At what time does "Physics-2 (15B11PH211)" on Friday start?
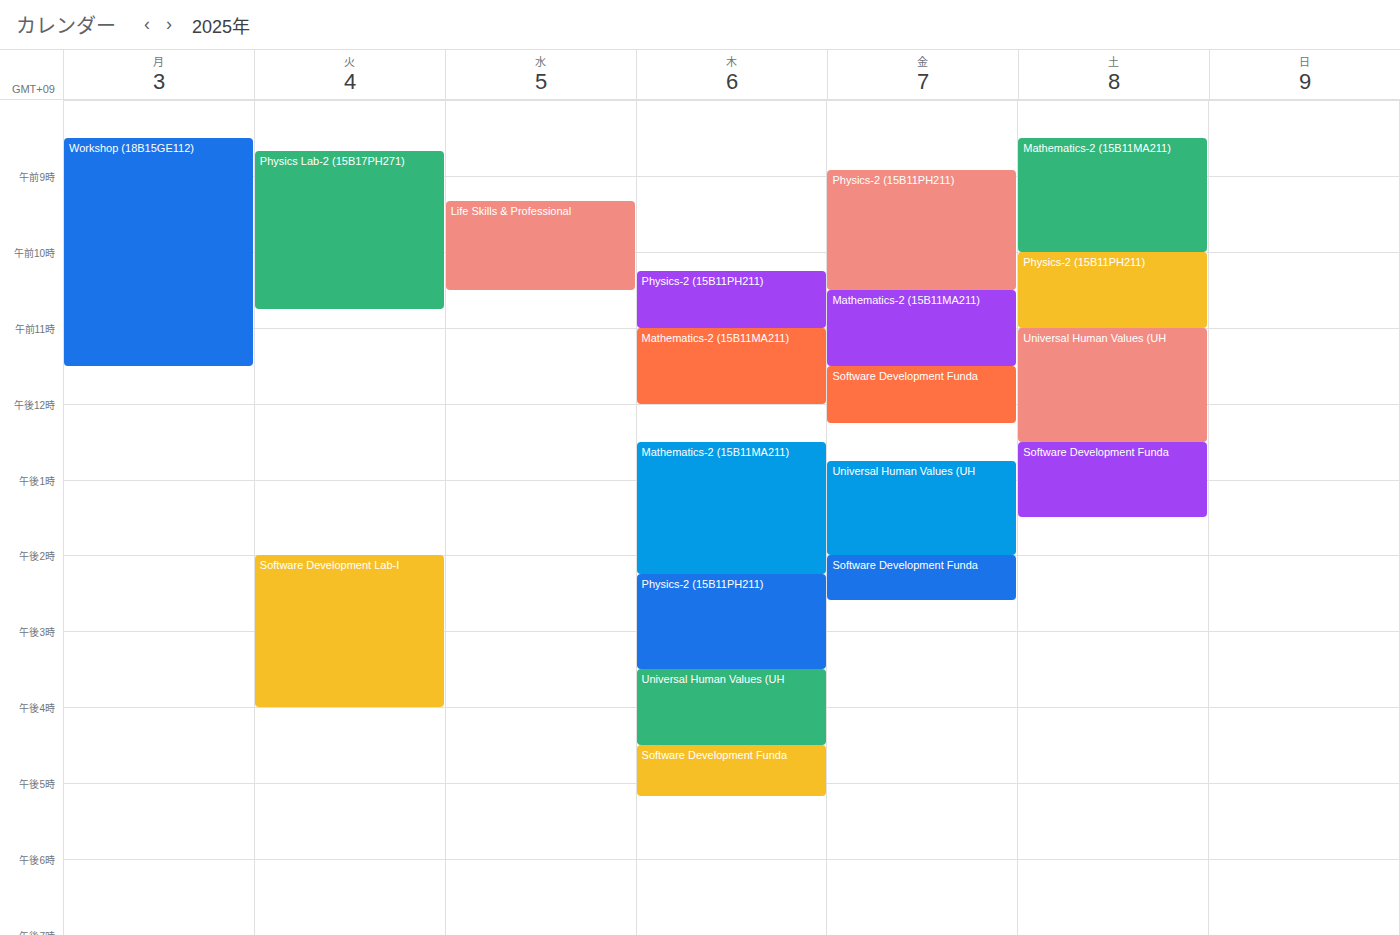
8:55 AM